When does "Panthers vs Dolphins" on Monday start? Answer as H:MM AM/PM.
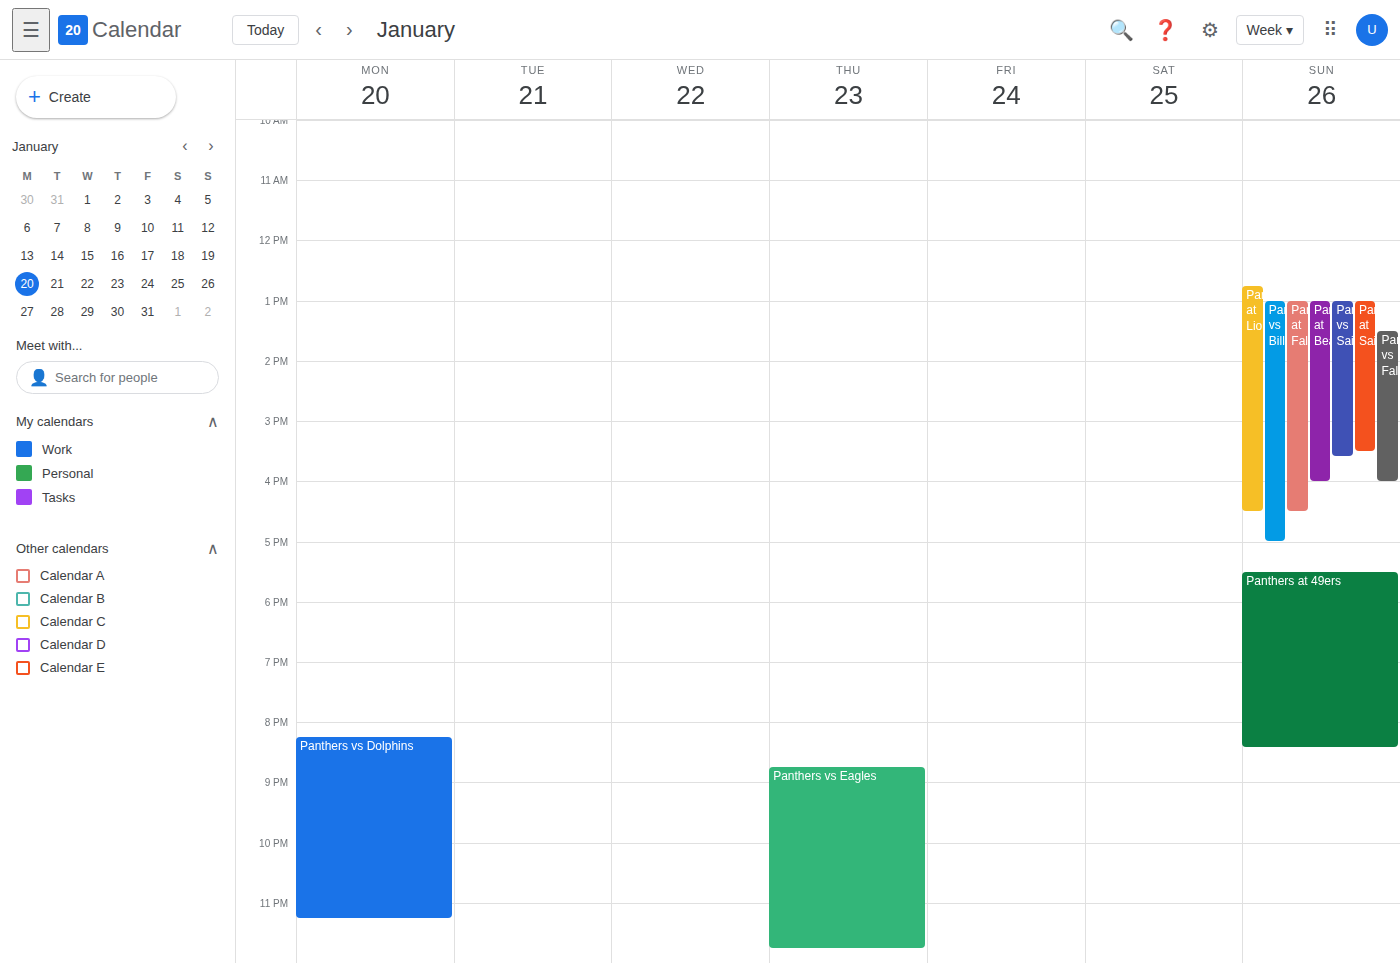
8:15 PM